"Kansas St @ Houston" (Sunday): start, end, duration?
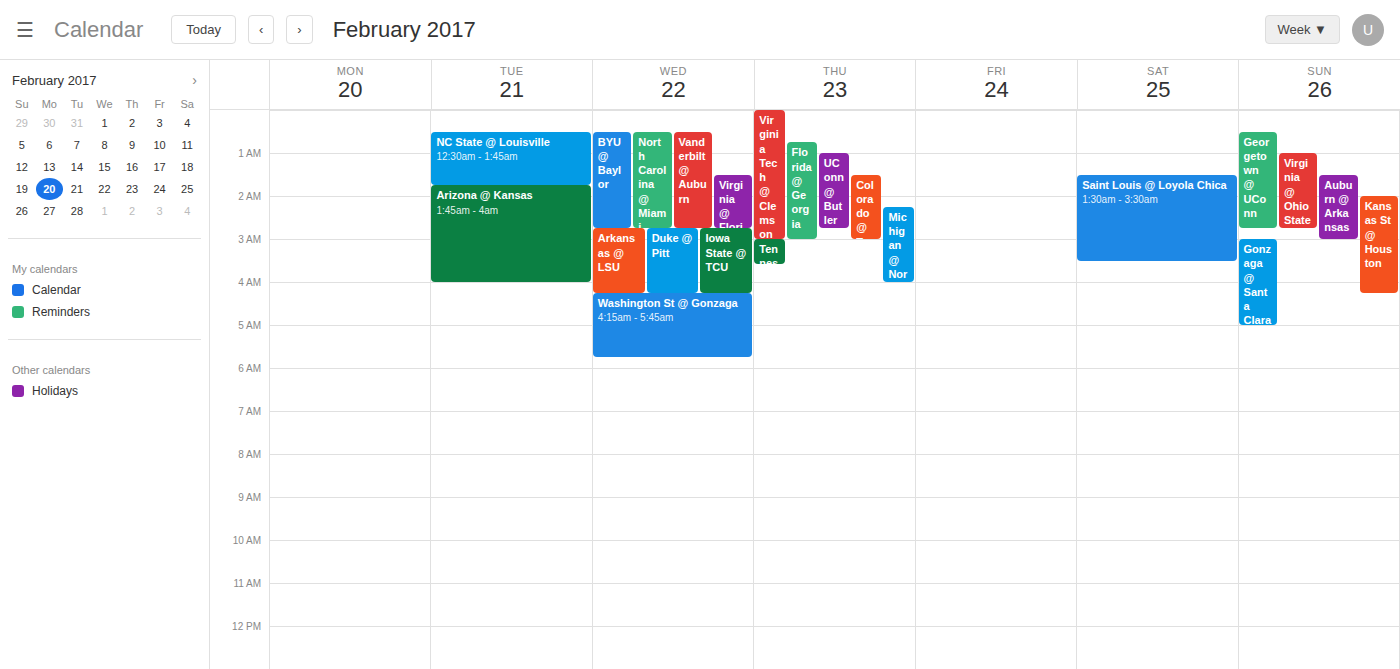
2:00 AM to 4:15 AM, 2 hours 15 minutes